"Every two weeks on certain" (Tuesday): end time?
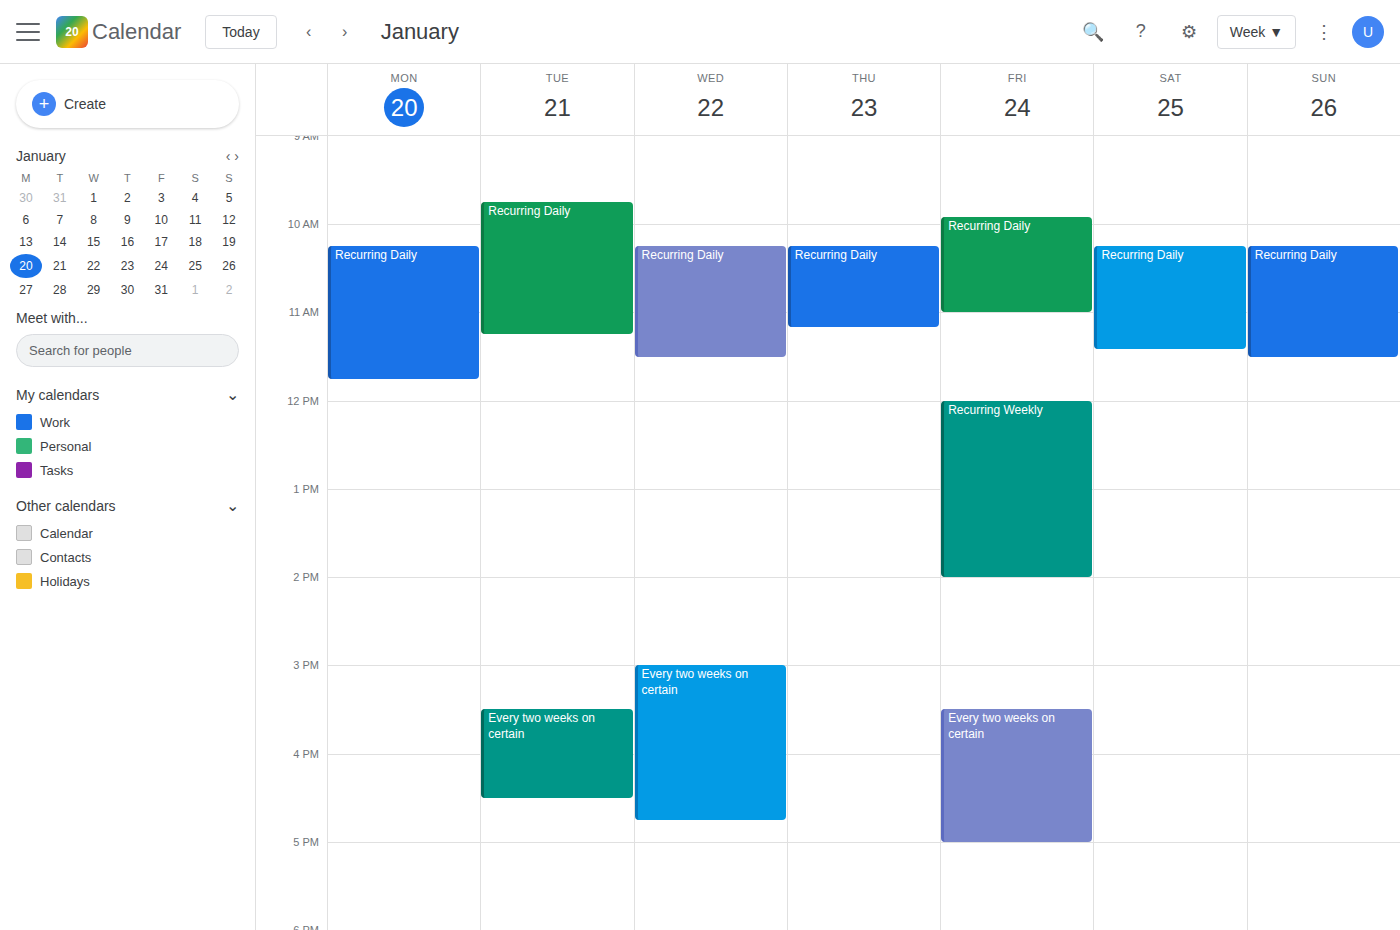
4:30 PM